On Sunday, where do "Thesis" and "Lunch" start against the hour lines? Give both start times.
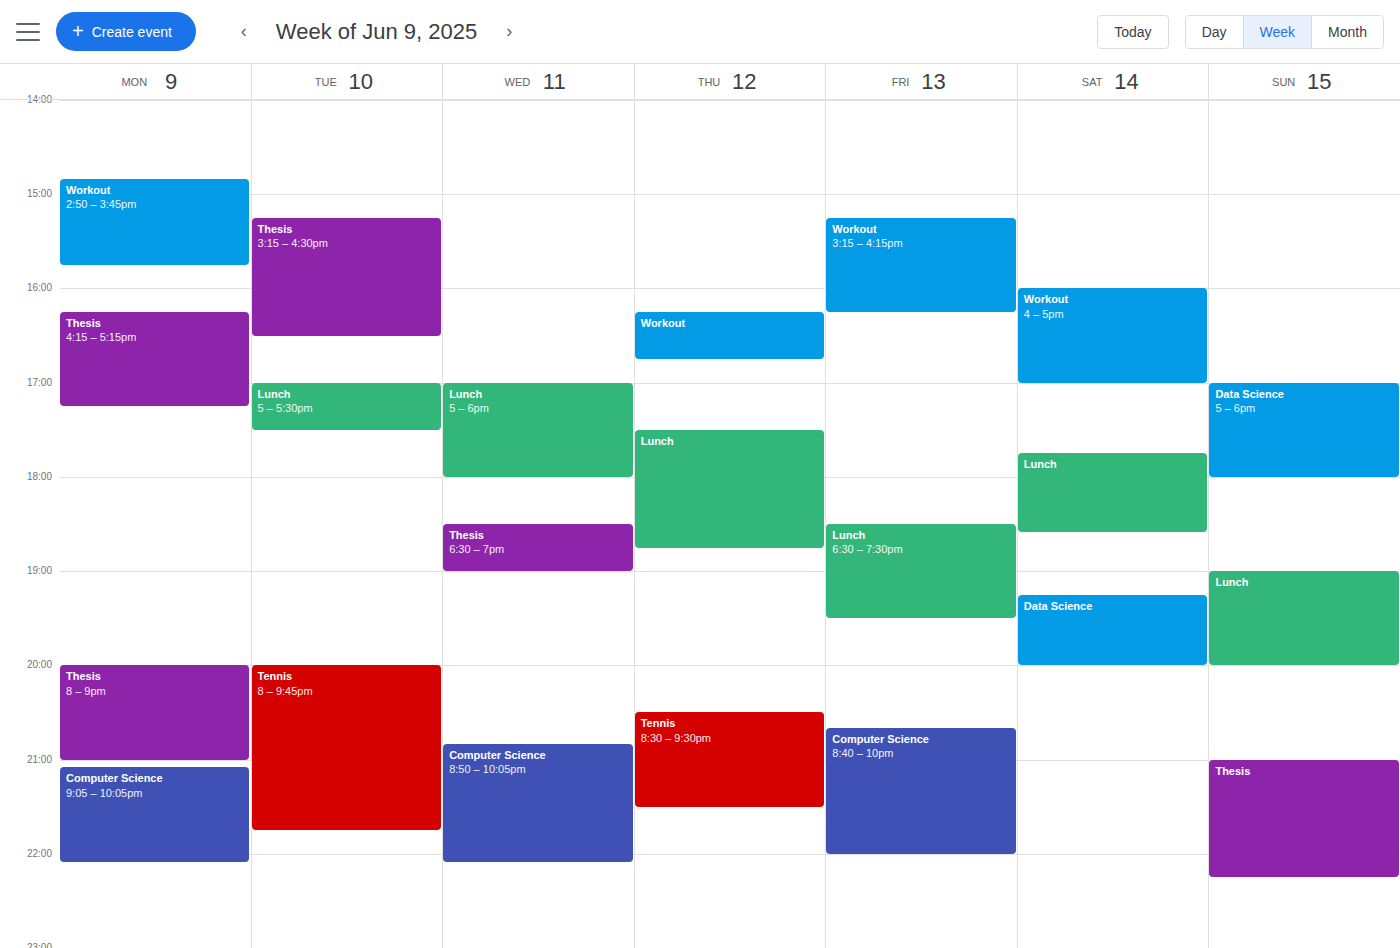
"Thesis": 9:00 PM, exactly on the 9 PM line. "Lunch": 7:00 PM, exactly on the 7 PM line.